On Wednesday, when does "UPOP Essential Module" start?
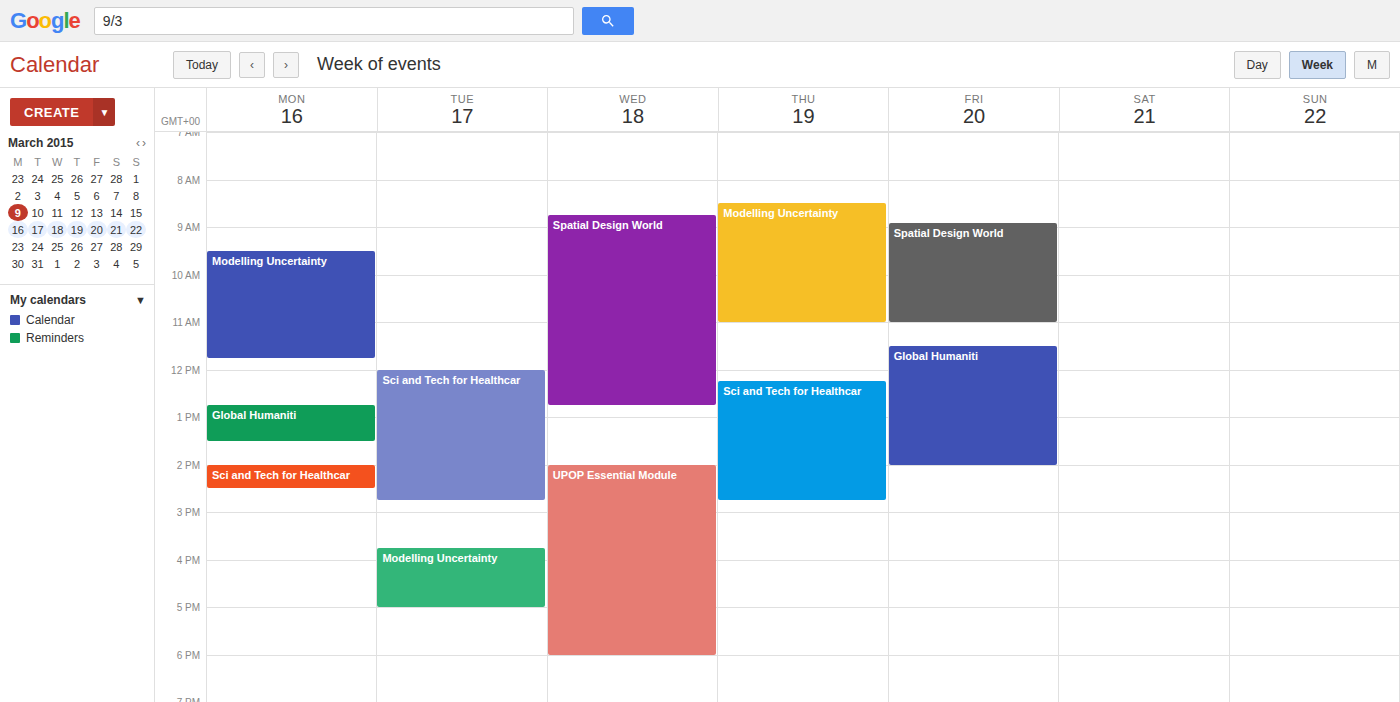
2:00 PM